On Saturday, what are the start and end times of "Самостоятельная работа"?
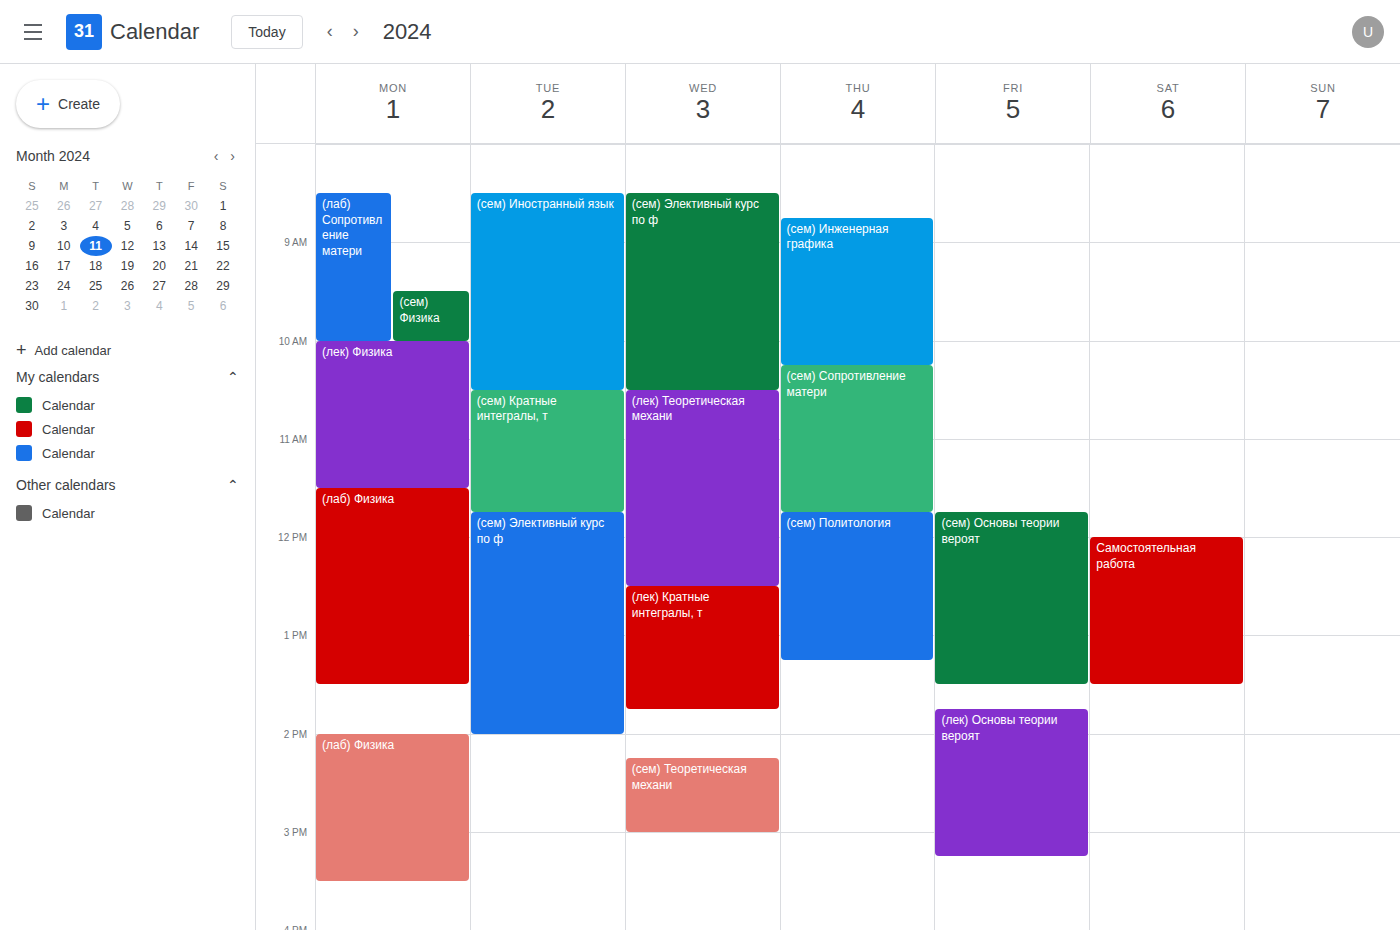
12:00 PM to 1:30 PM